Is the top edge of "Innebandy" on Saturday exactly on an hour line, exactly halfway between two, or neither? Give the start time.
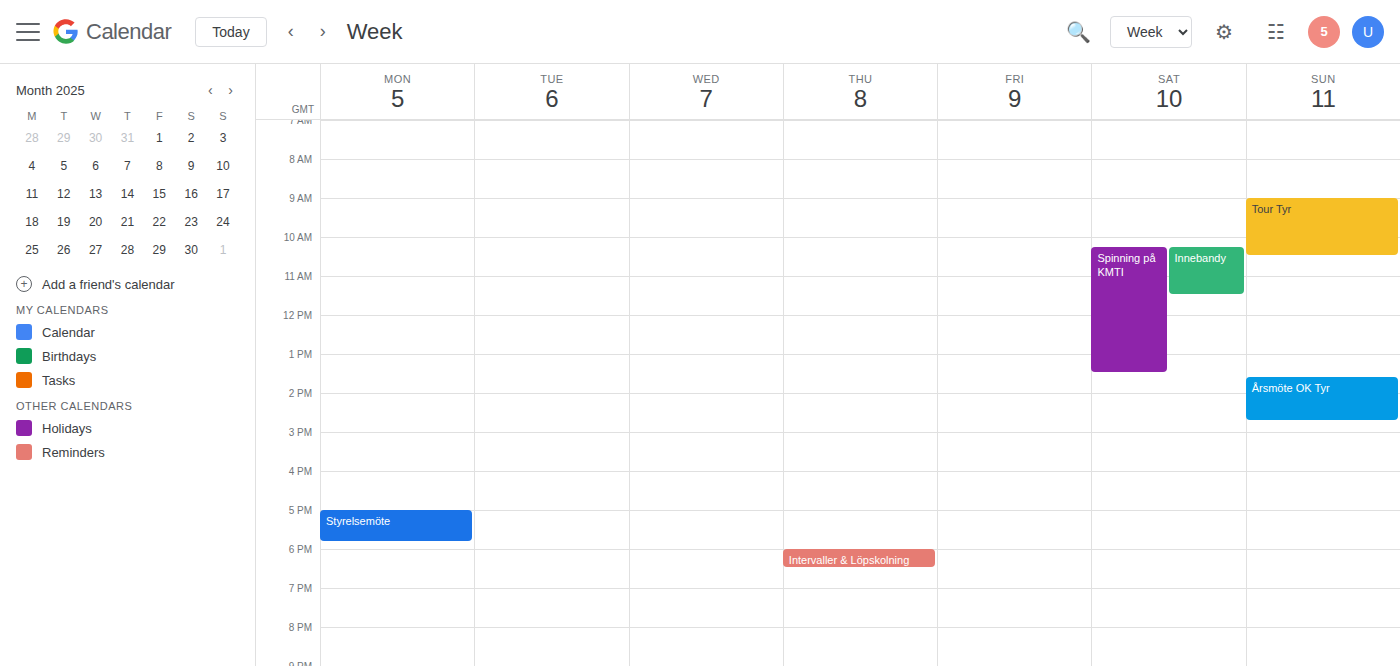
10:15 AM -- neither: a quarter of the way from the 10 AM line to the 11 AM line.